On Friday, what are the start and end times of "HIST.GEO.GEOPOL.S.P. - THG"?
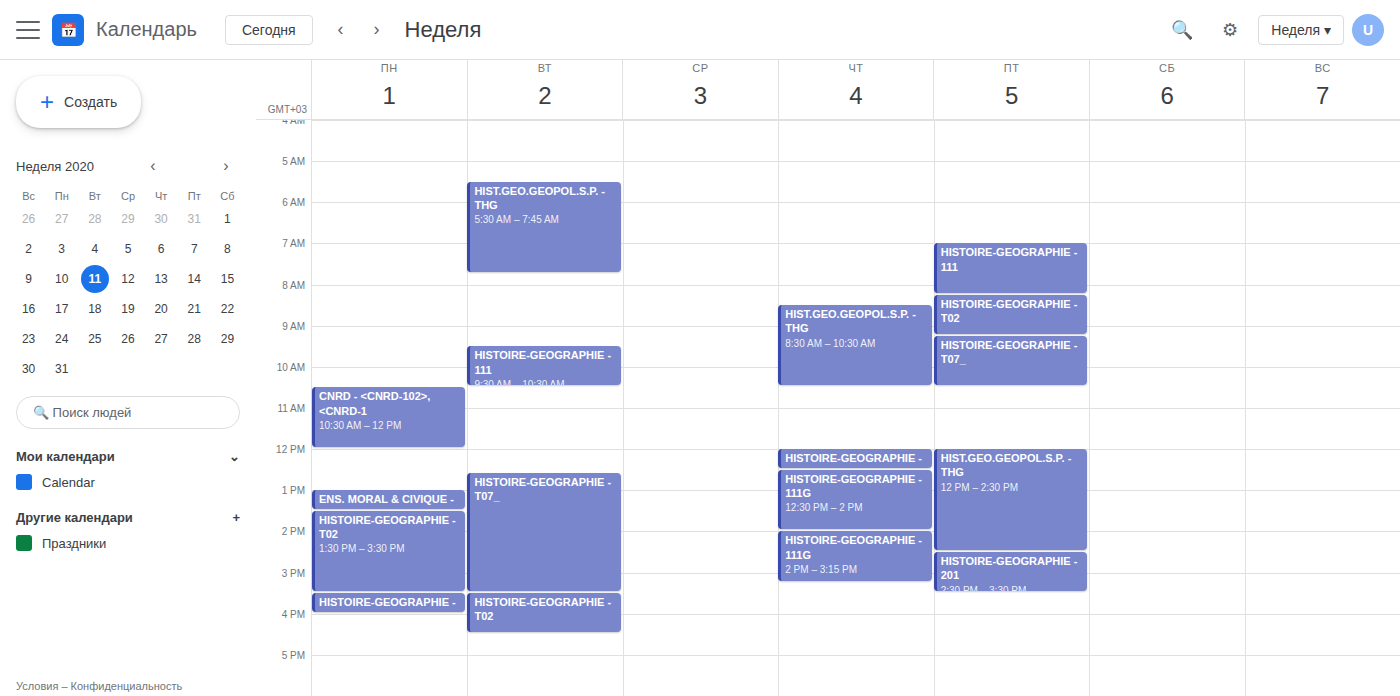
12:00 PM to 2:30 PM